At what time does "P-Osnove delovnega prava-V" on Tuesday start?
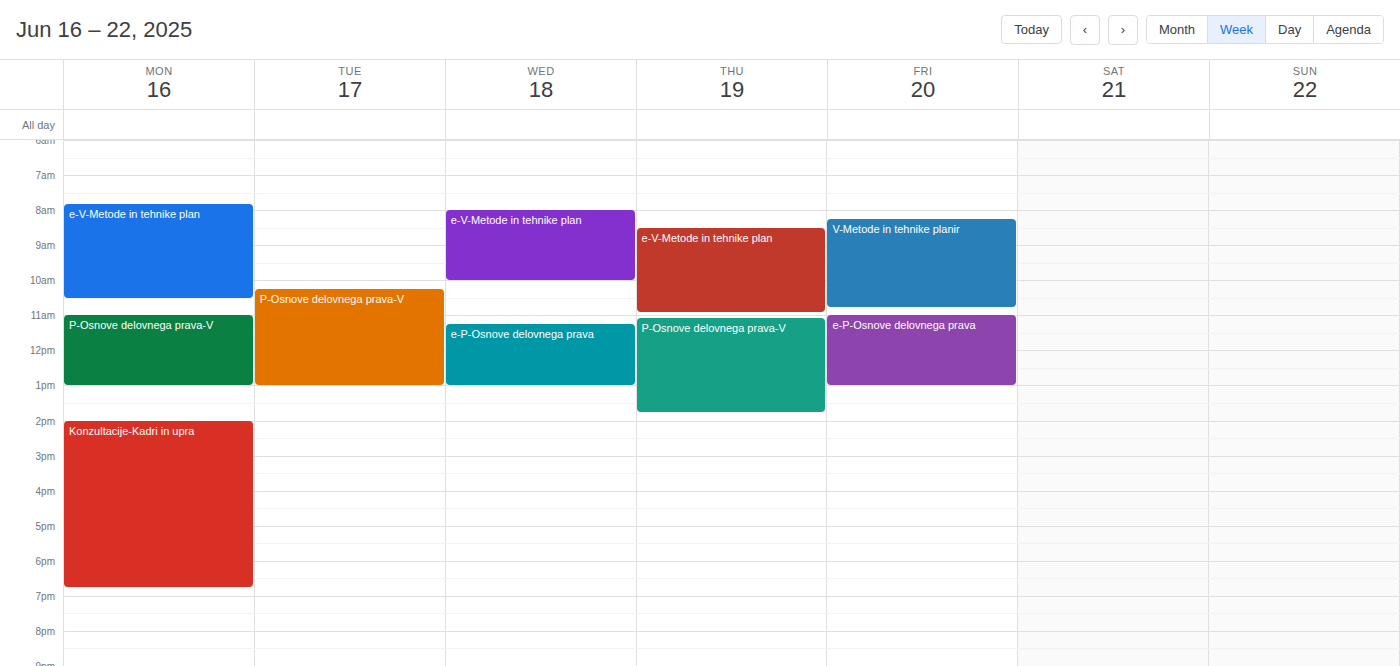
10:15 AM